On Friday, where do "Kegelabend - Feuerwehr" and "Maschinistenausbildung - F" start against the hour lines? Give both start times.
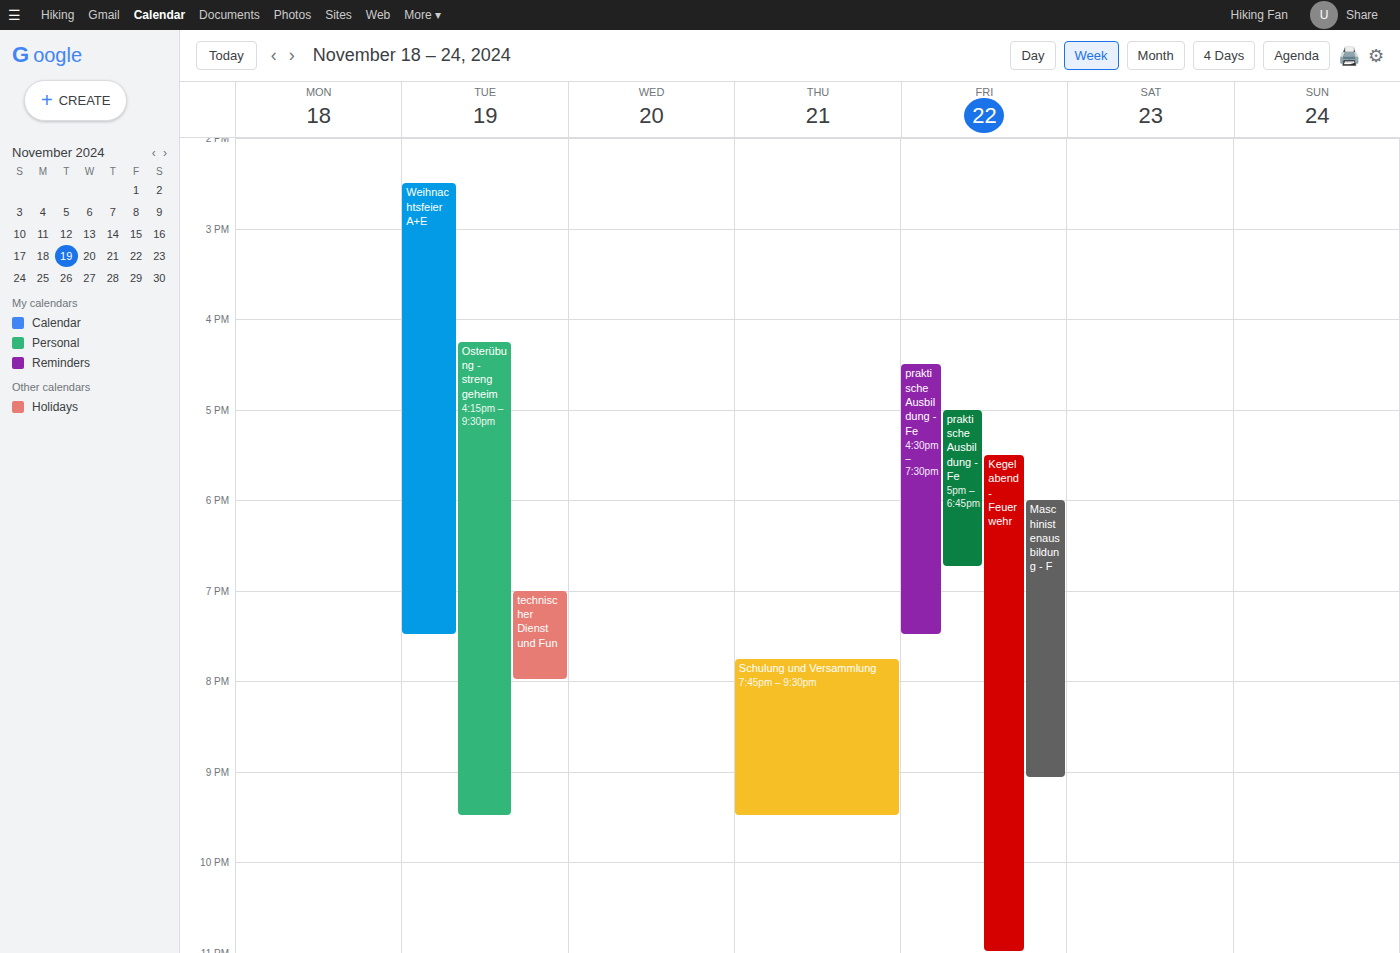
"Kegelabend - Feuerwehr": 5:30 PM, halfway between the 5 PM and 6 PM lines. "Maschinistenausbildung - F": 6:00 PM, exactly on the 6 PM line.